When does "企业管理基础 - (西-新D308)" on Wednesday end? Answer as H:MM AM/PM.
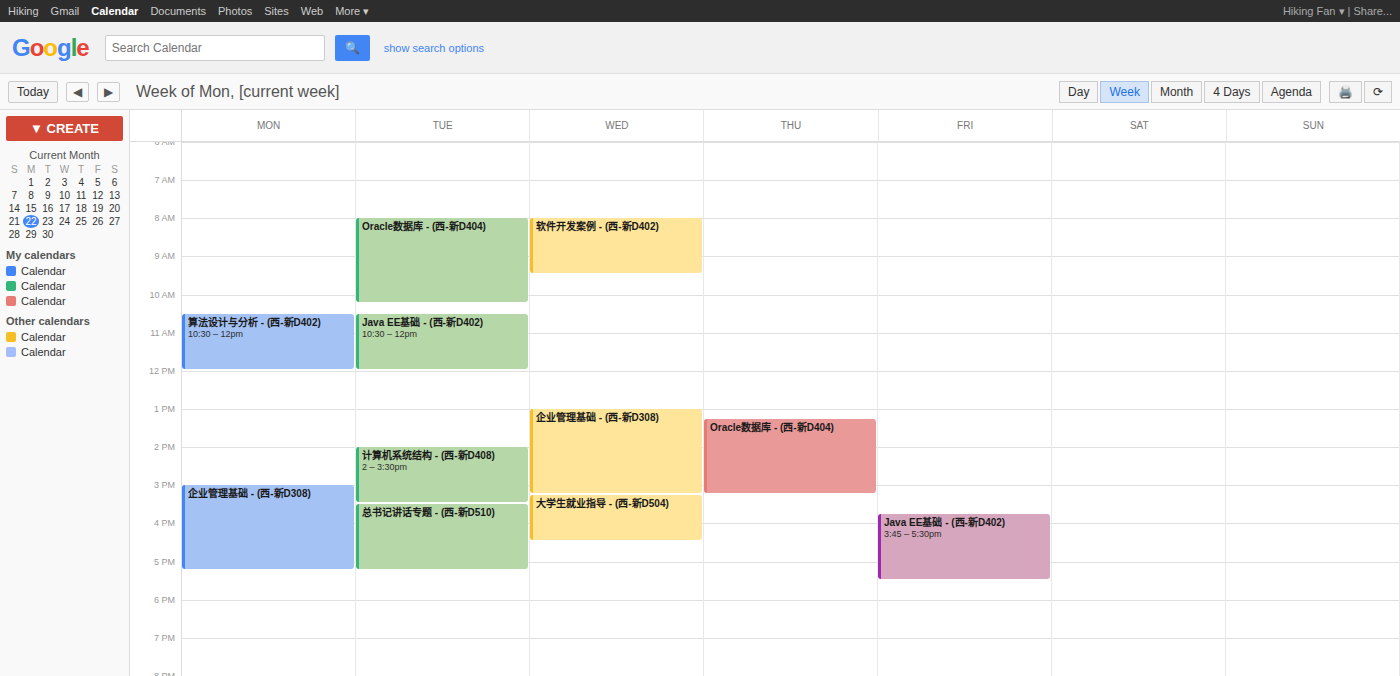
3:15 PM